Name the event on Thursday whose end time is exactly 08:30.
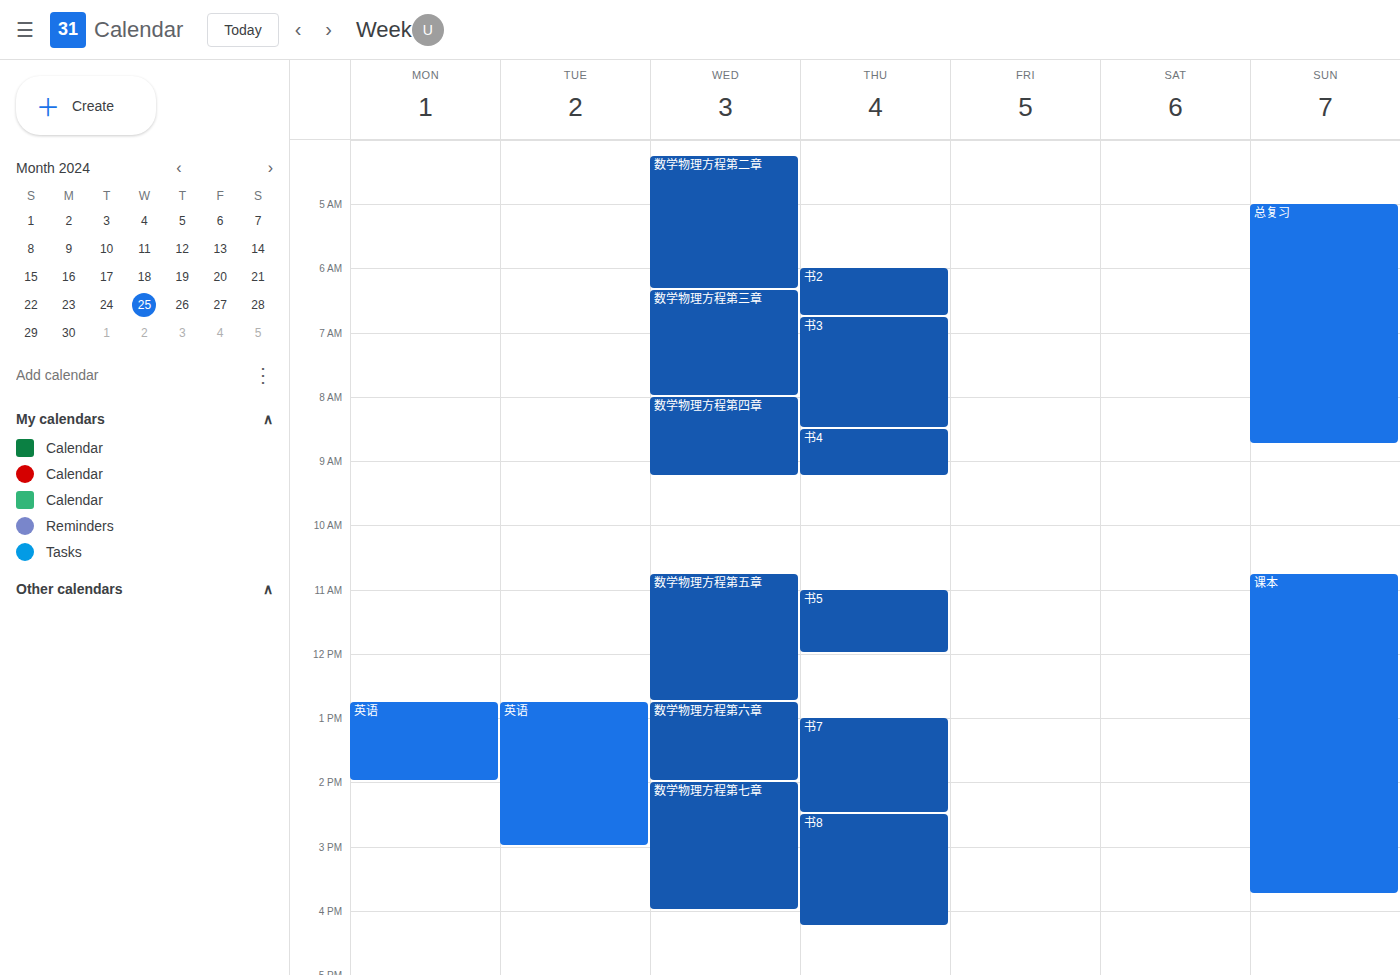
"书3"